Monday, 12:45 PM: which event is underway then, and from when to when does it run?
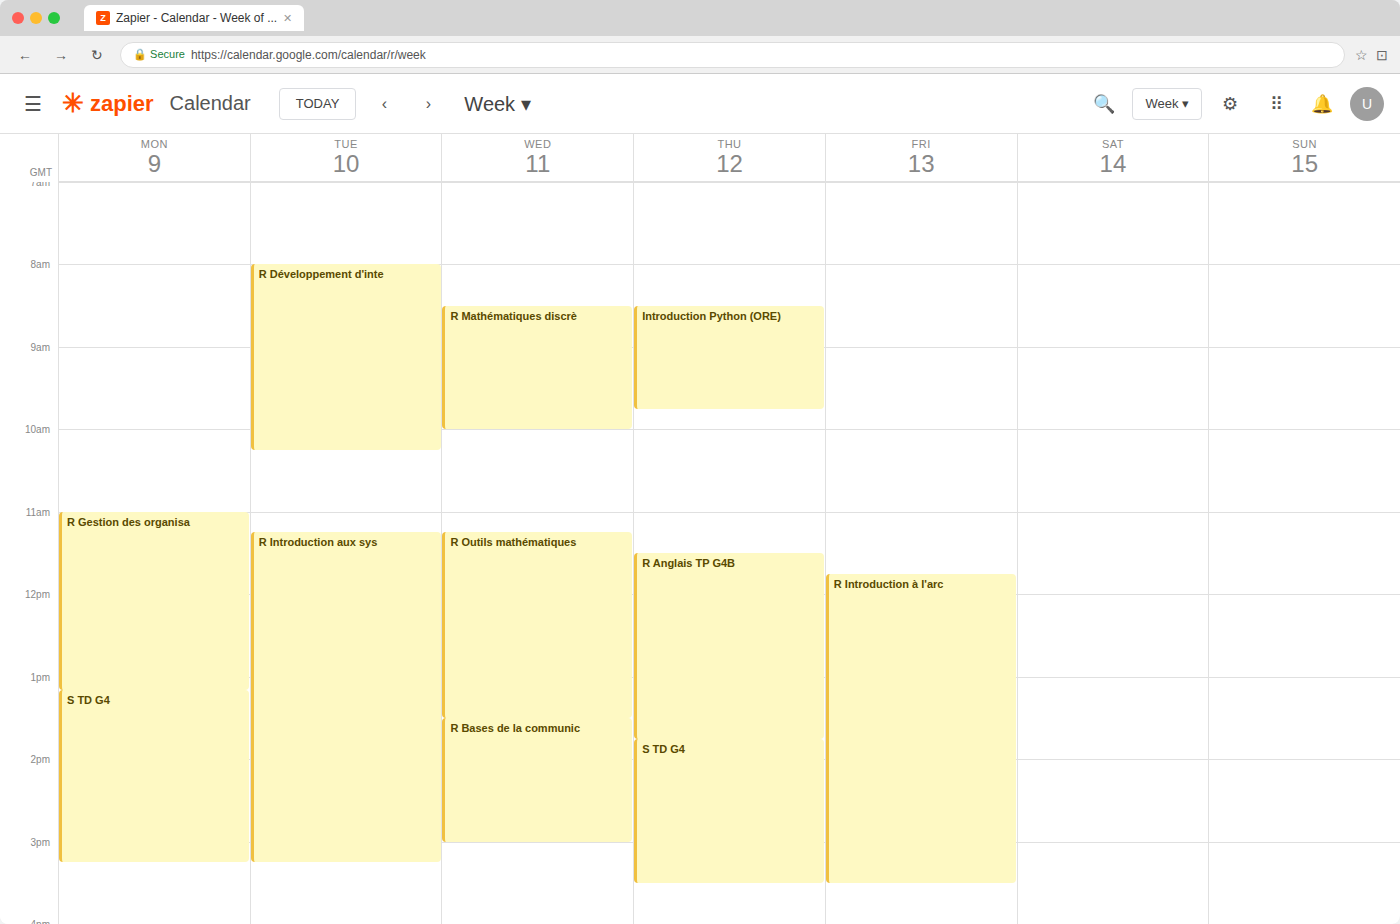
"R Gestion des organisa", 11:00 AM to 1:10 PM